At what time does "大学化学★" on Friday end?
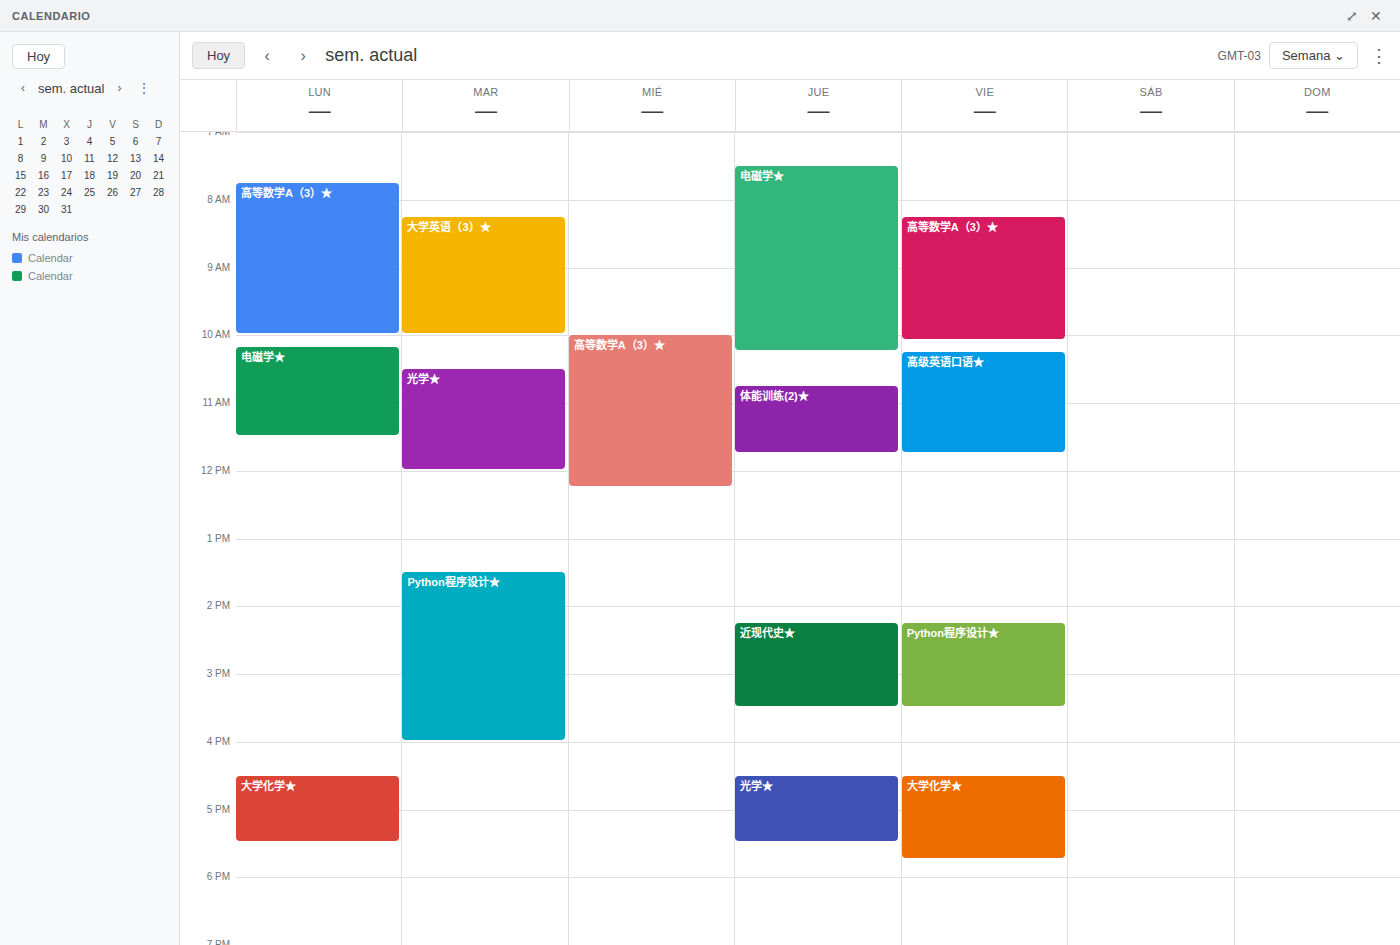
5:45 PM